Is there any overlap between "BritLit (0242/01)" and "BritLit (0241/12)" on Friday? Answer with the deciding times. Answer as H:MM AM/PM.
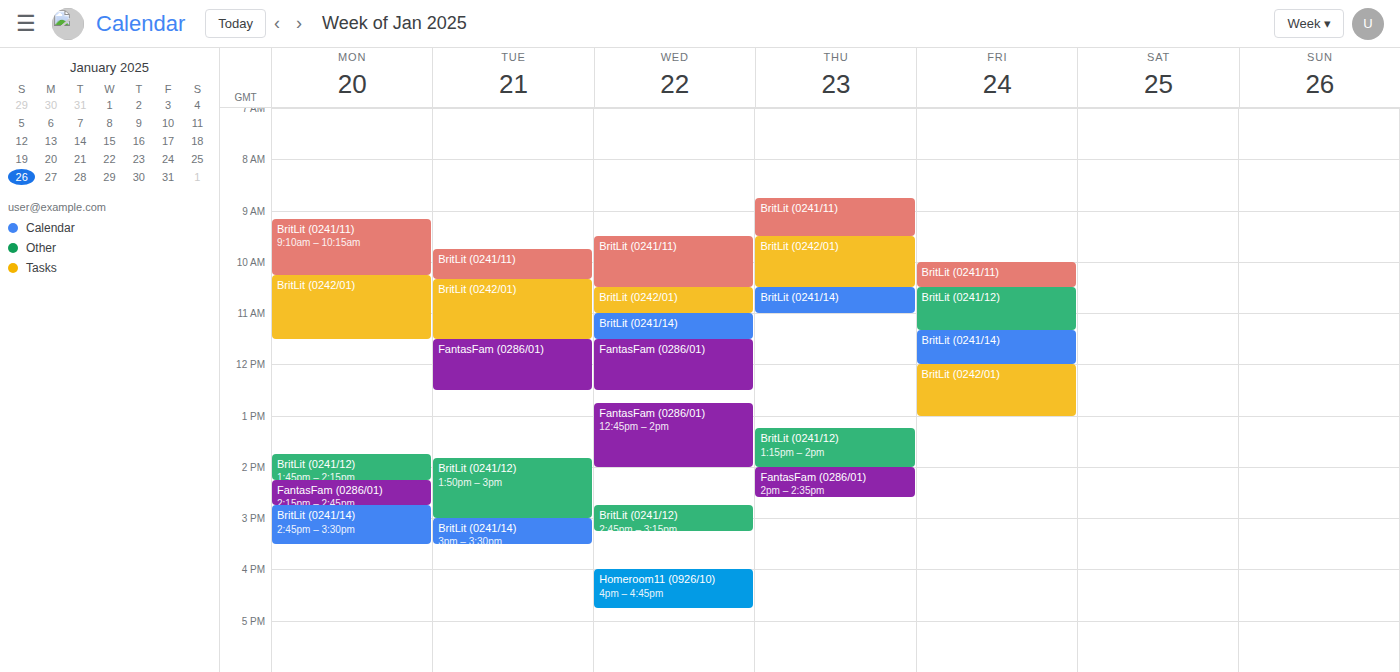
"BritLit (0241/12)" ends at 11:20 AM and "BritLit (0242/01)" starts at 12:00 PM -- no overlap.